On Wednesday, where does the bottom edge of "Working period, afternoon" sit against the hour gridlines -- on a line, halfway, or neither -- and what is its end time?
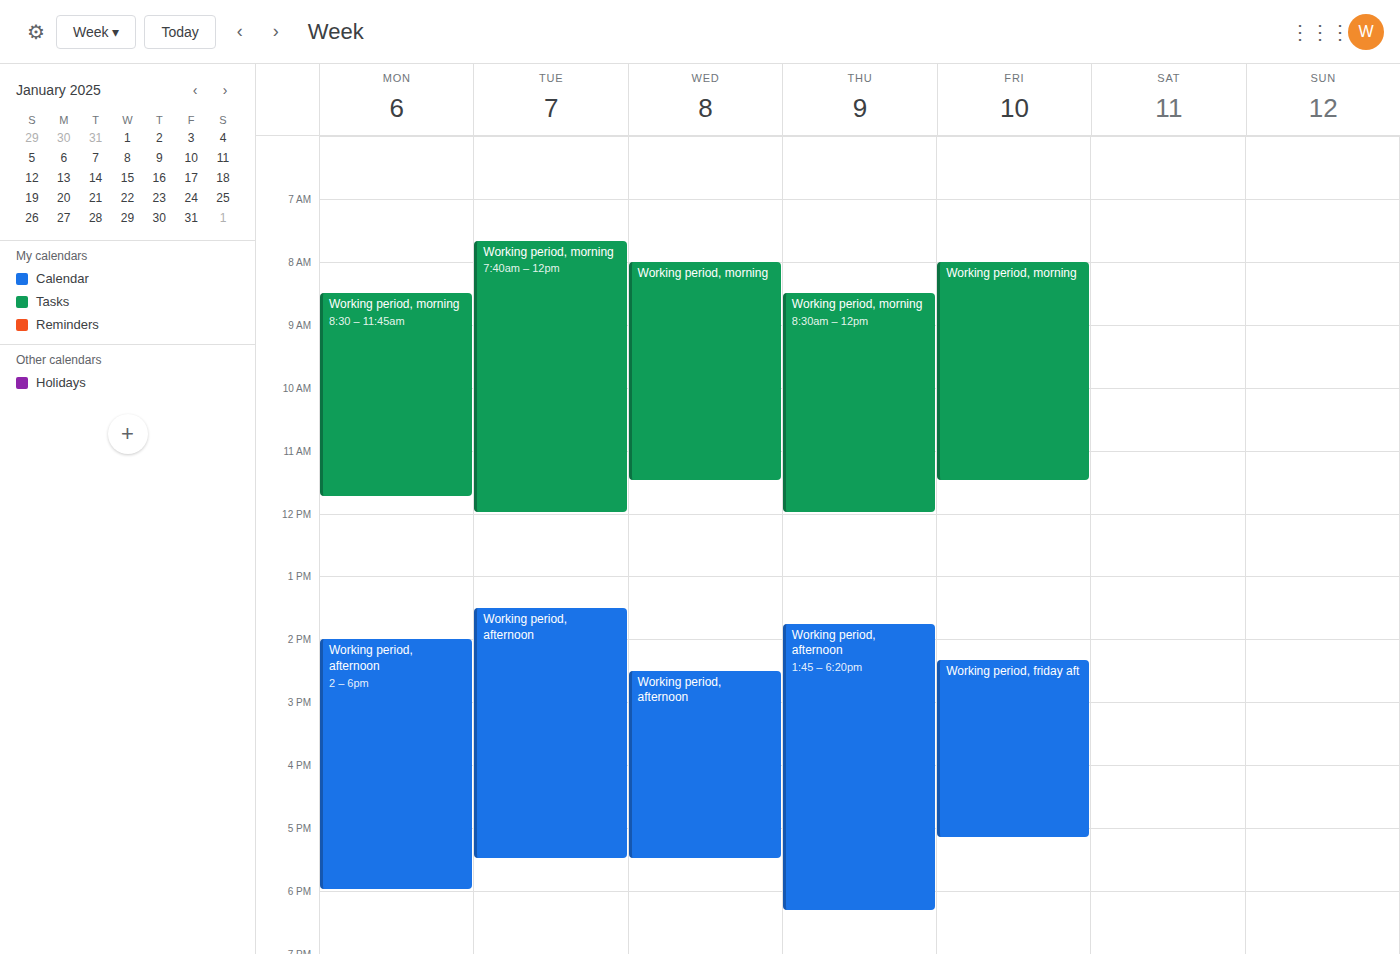
5:30 PM -- halfway between the 5 PM and 6 PM lines.